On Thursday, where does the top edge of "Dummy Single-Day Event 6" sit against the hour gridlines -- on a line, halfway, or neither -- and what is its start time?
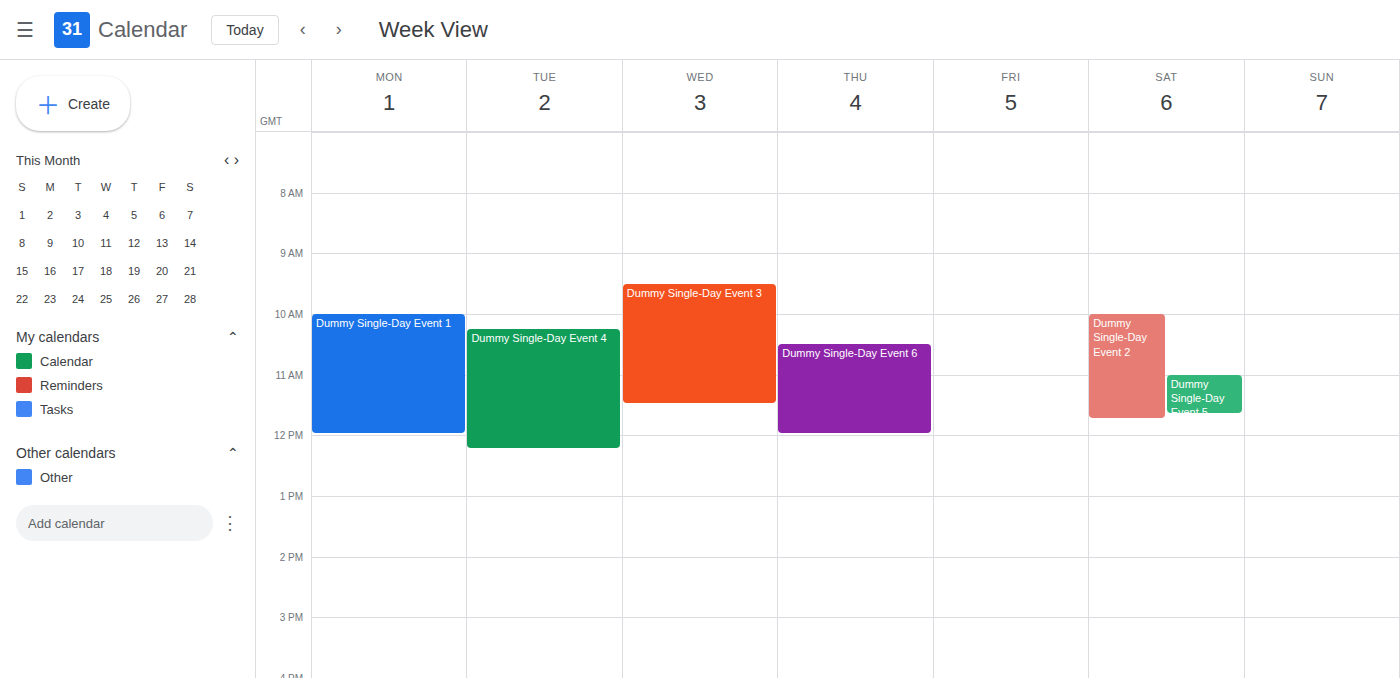
10:30 AM -- halfway between the 10 AM and 11 AM lines.